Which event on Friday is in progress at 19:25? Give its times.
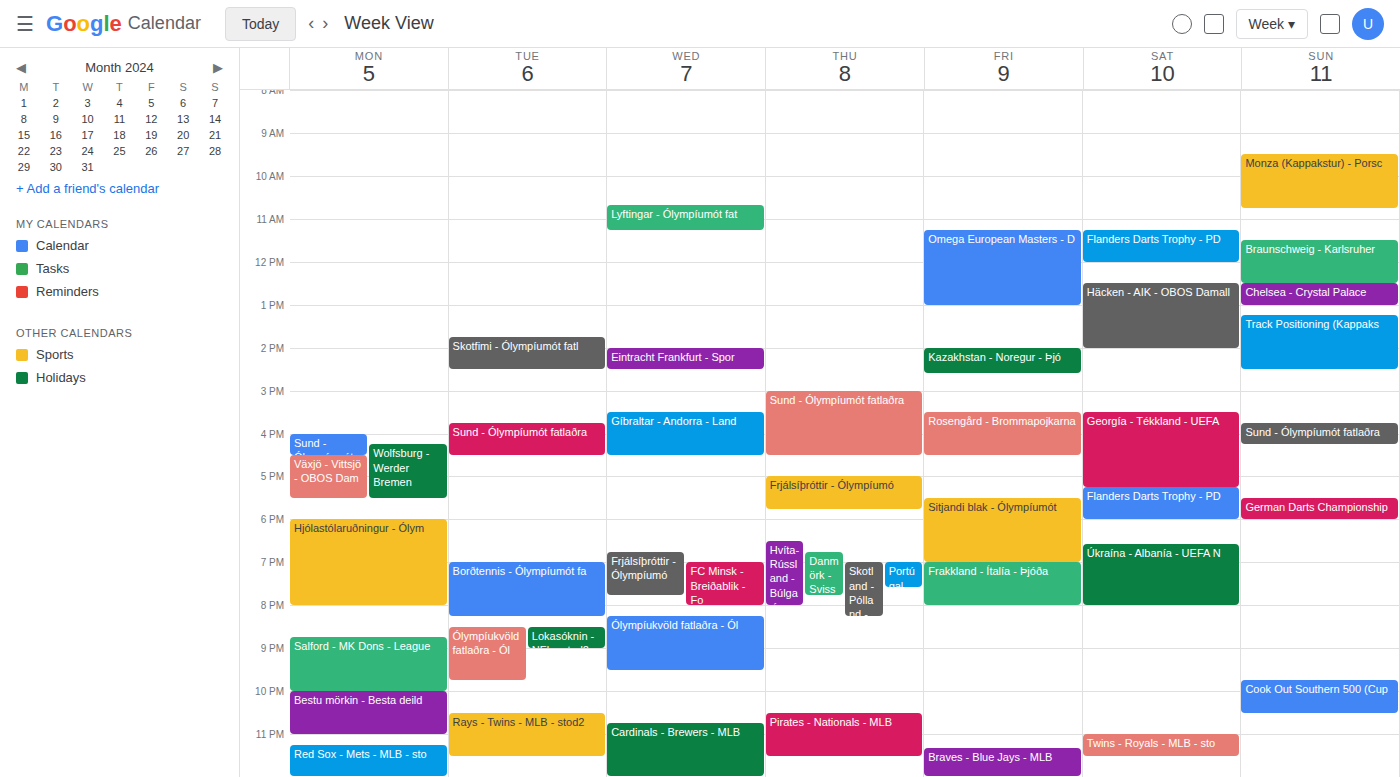
"Frakkland - Ítalía - Þjóða", 19:00 to 20:00